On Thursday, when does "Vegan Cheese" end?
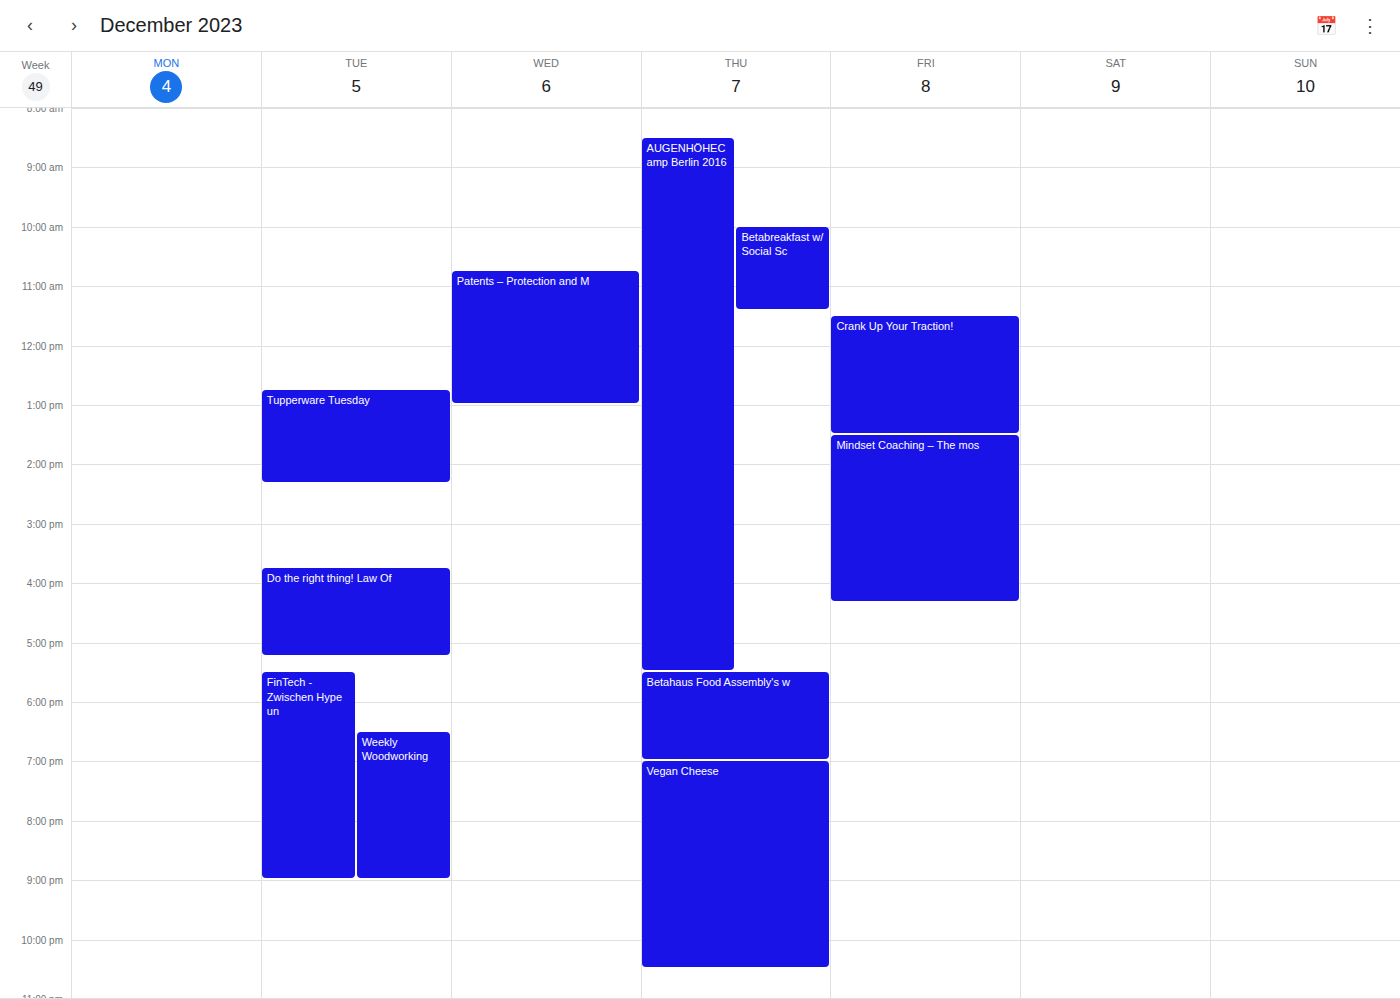
10:30 PM